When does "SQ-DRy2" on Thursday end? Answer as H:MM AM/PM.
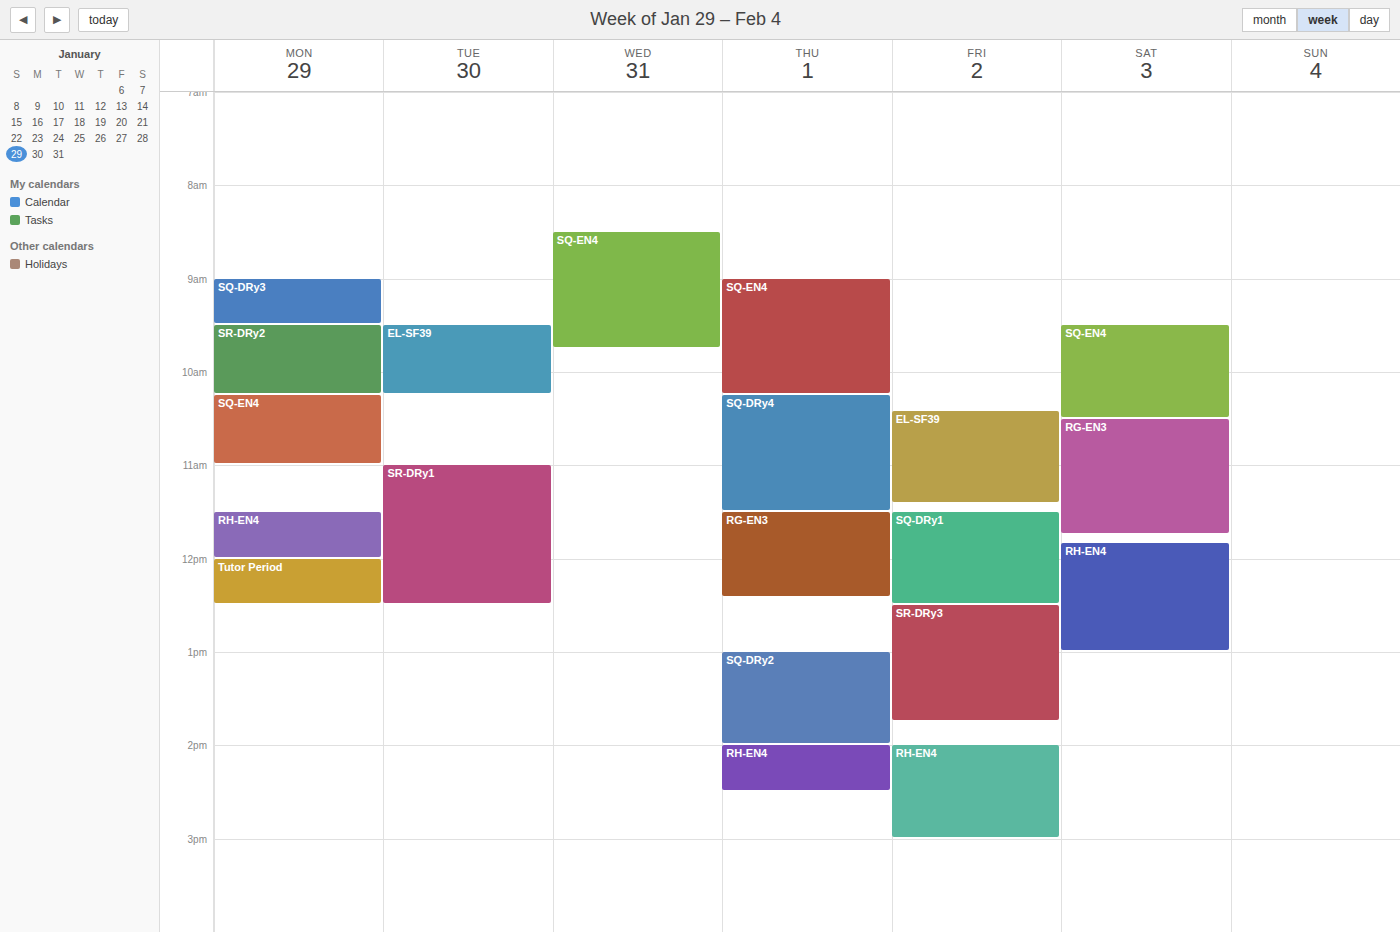
2:00 PM